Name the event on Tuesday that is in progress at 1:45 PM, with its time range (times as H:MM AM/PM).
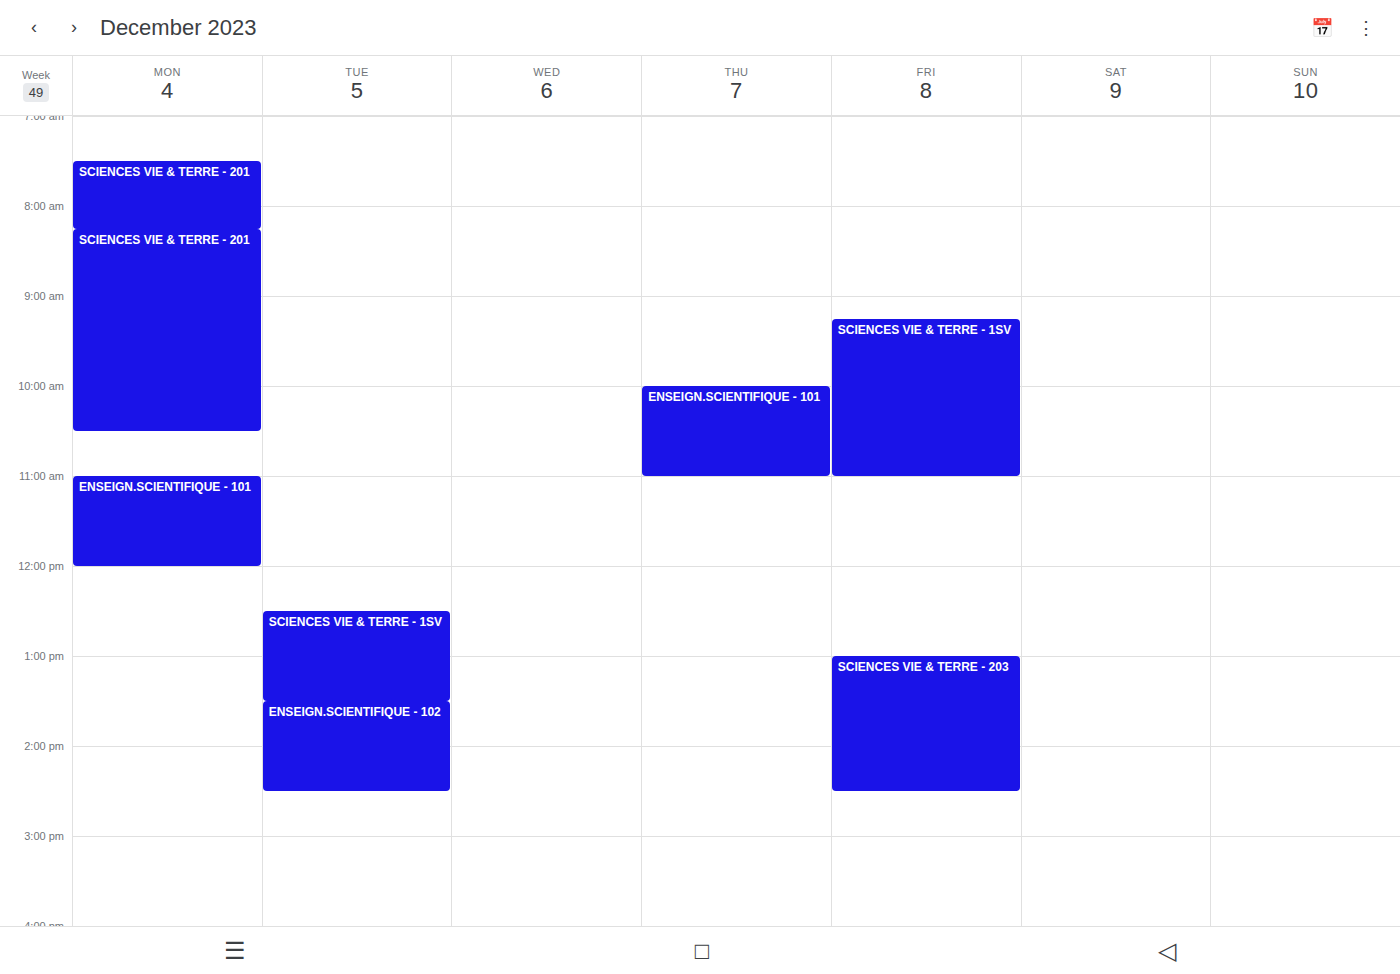
"ENSEIGN.SCIENTIFIQUE - 102", 1:30 PM to 2:30 PM